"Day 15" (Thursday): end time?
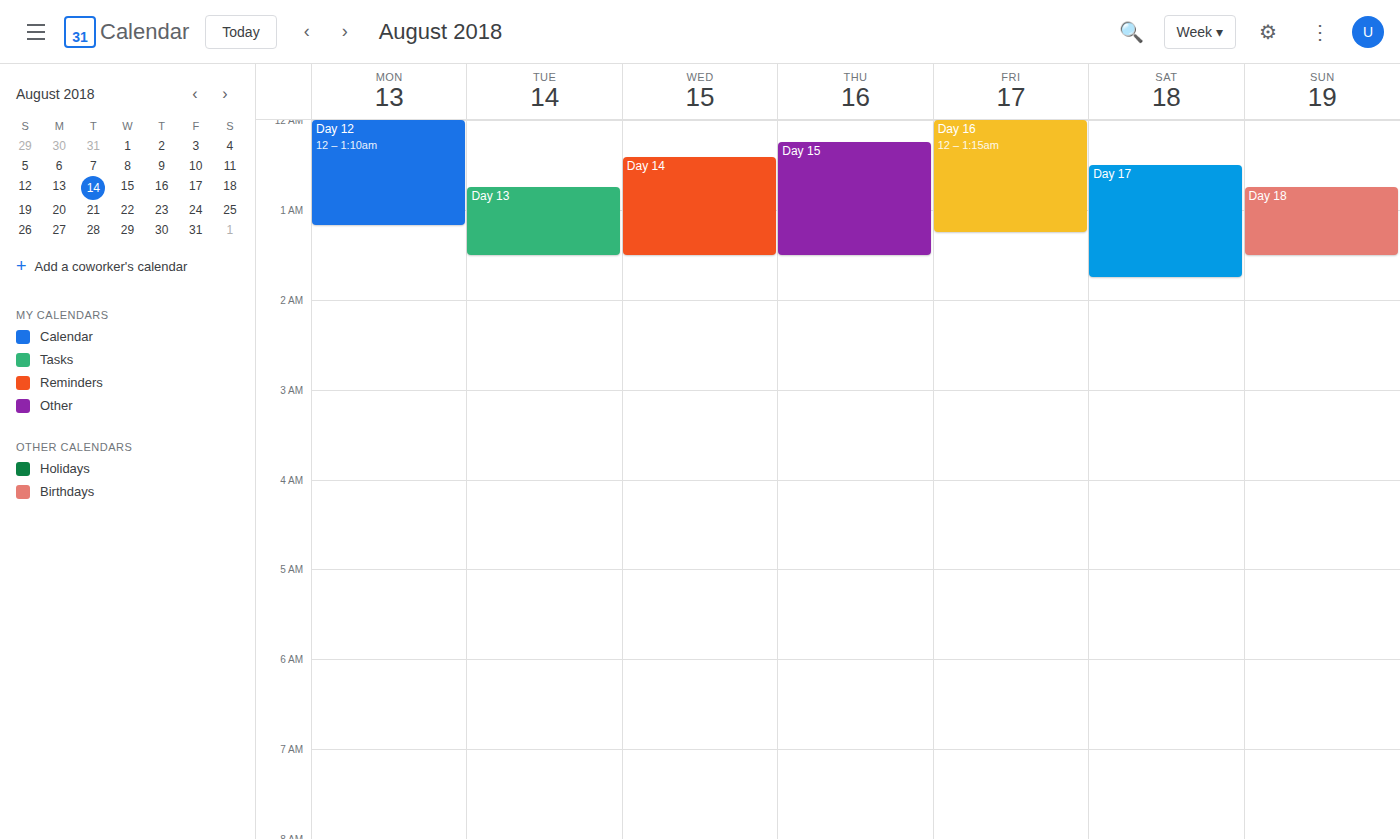
1:30 AM